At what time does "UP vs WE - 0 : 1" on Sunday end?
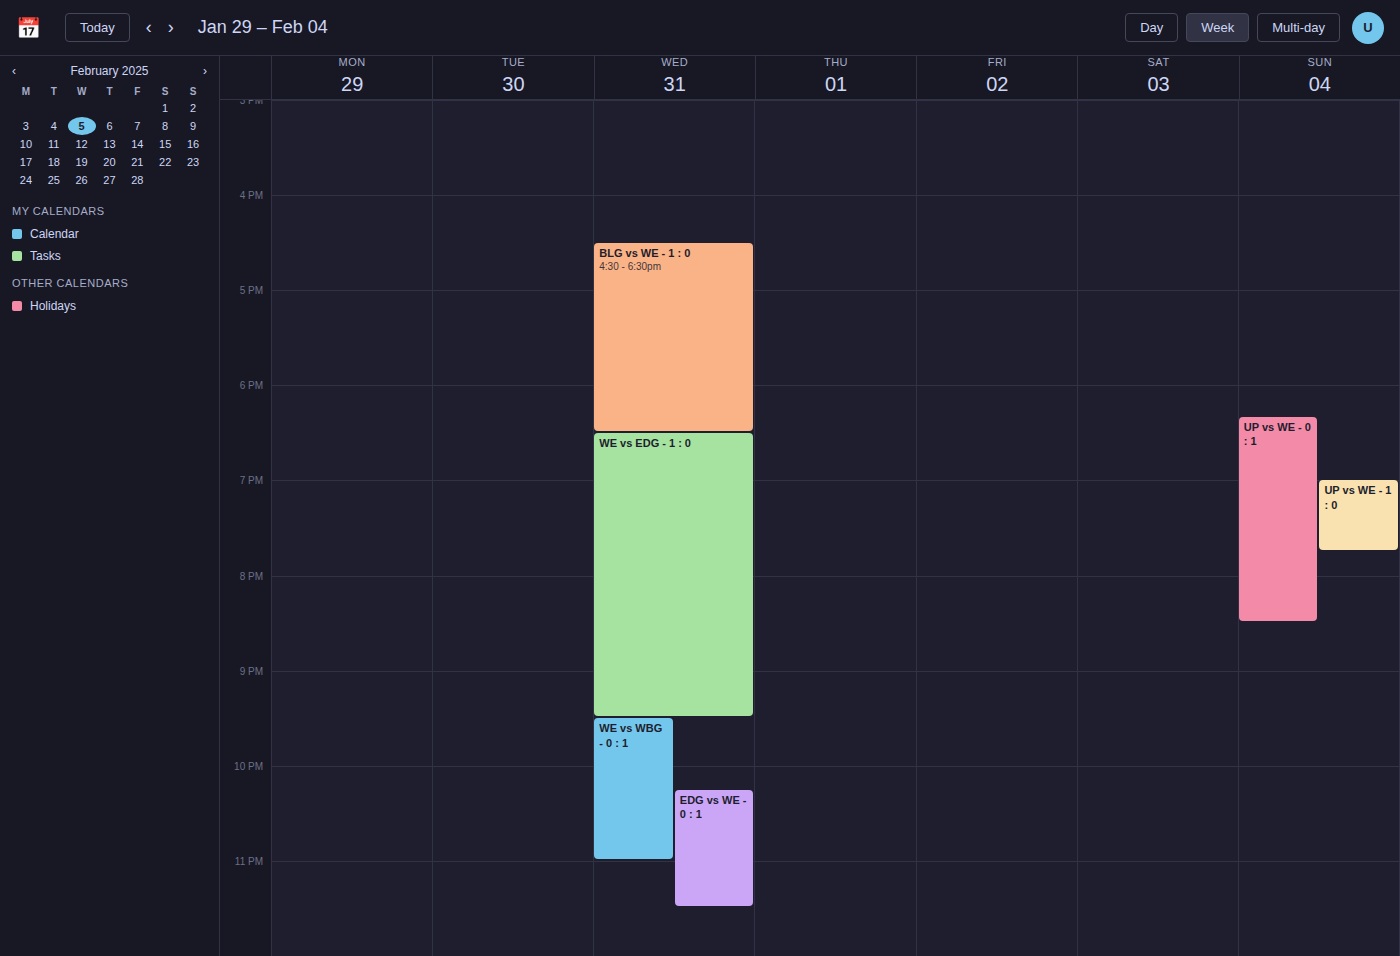
8:30 PM